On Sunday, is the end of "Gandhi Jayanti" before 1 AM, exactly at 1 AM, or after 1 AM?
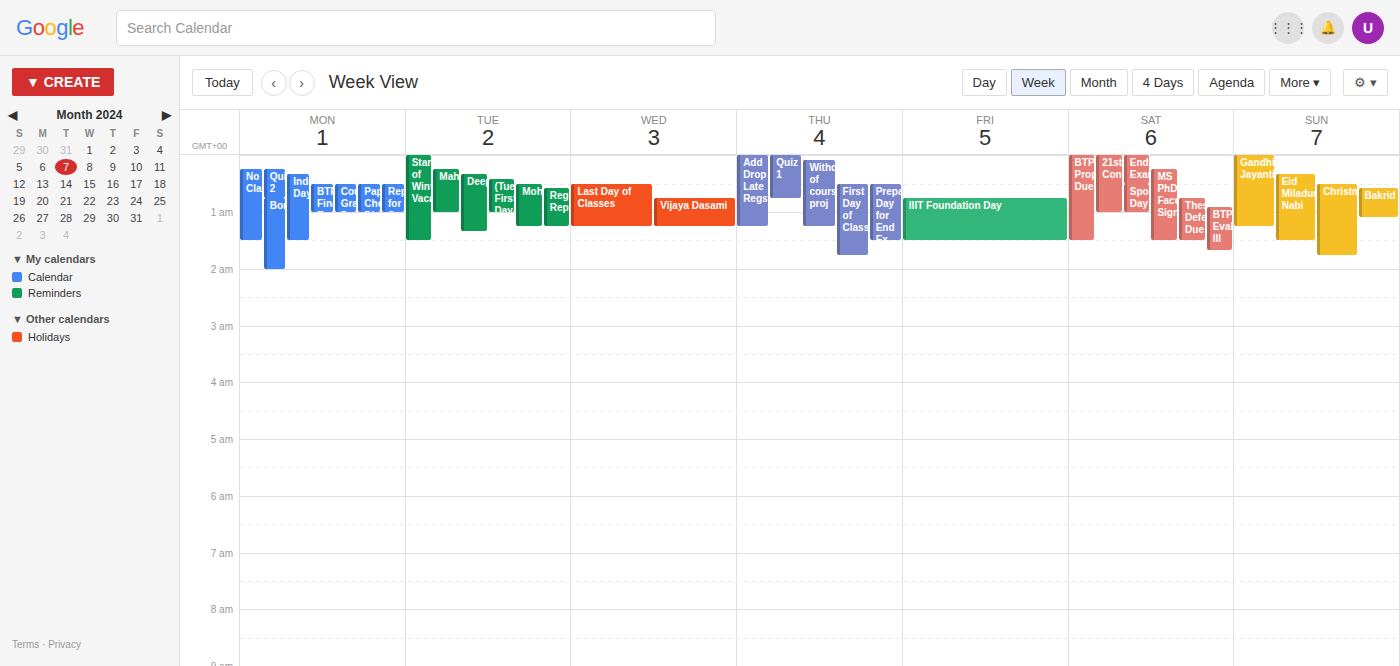
1:15 AM -- after 1 AM, 15 minutes below the 1 AM line.